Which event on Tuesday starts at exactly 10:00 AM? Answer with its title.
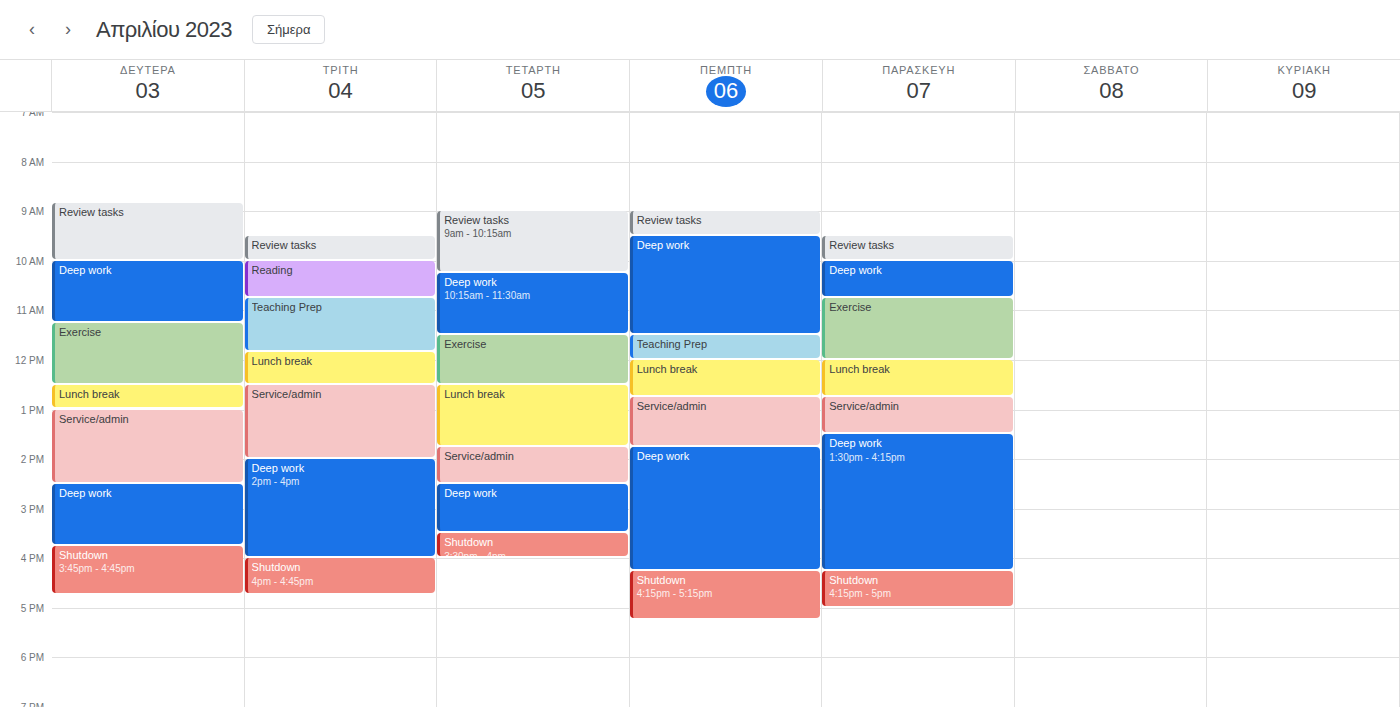
"Reading"